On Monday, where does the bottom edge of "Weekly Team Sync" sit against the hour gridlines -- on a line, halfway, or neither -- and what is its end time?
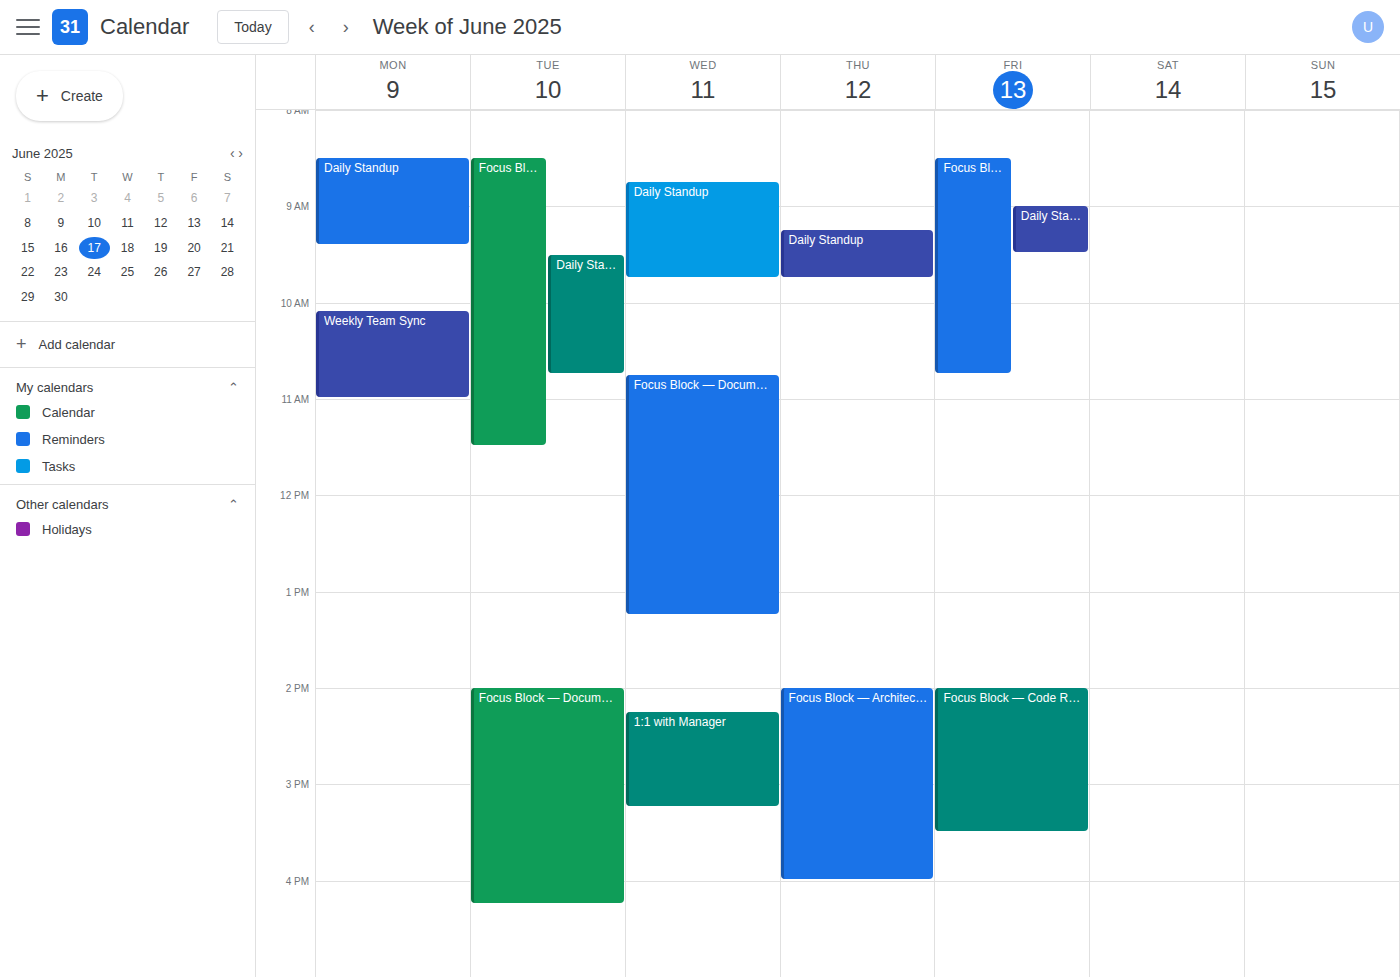
11:00 AM -- exactly on the 11 AM line.